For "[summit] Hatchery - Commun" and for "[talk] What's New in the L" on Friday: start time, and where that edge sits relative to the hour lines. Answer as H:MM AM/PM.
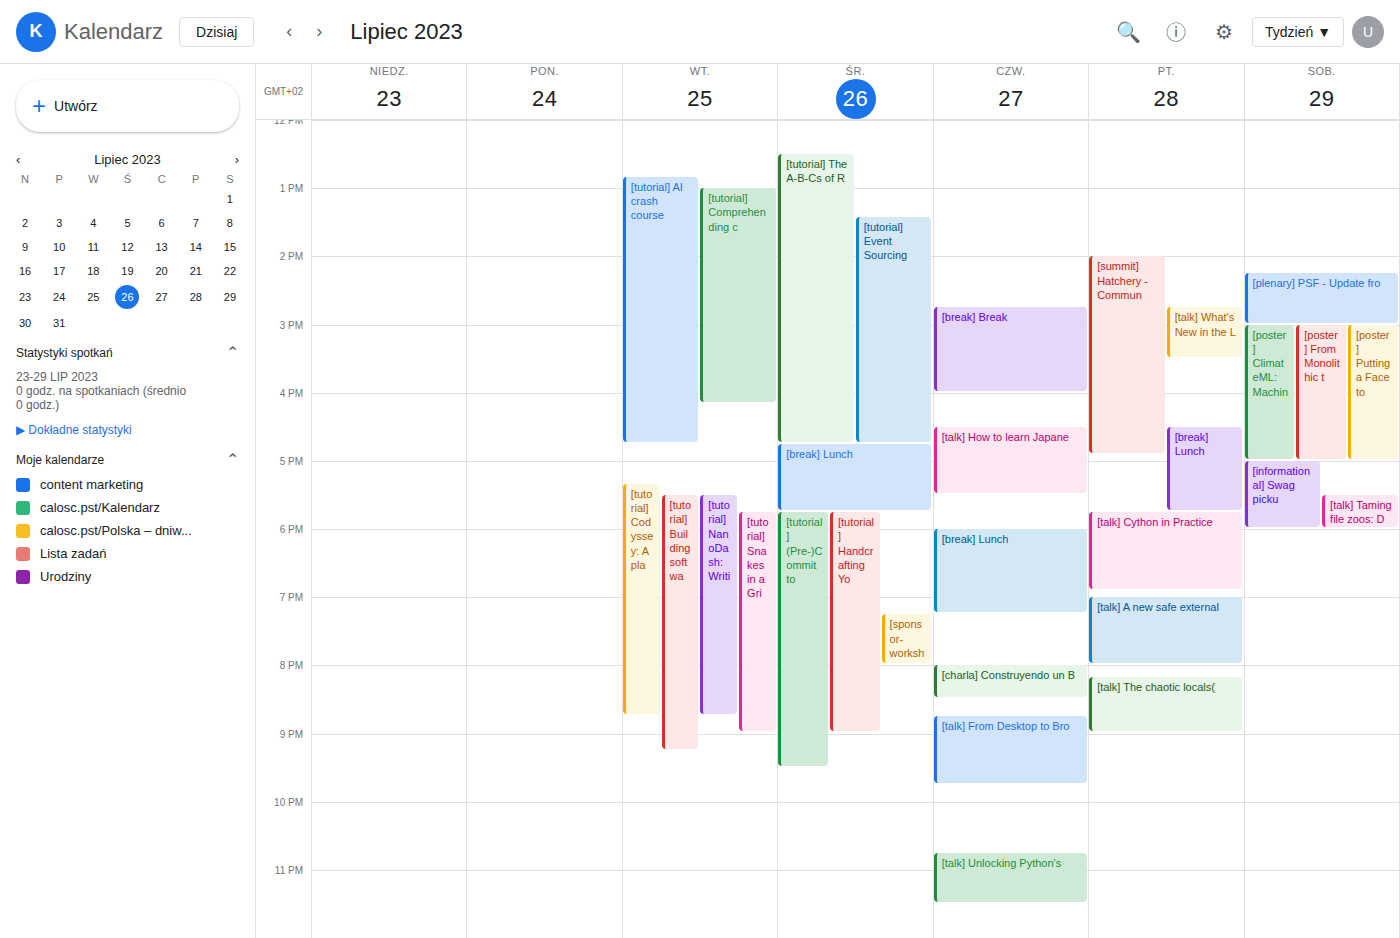
"[summit] Hatchery - Commun": 2:00 PM, exactly on the 2 PM line. "[talk] What's New in the L": 2:45 PM, neither: three quarters of the way from the 2 PM line to the 3 PM line.